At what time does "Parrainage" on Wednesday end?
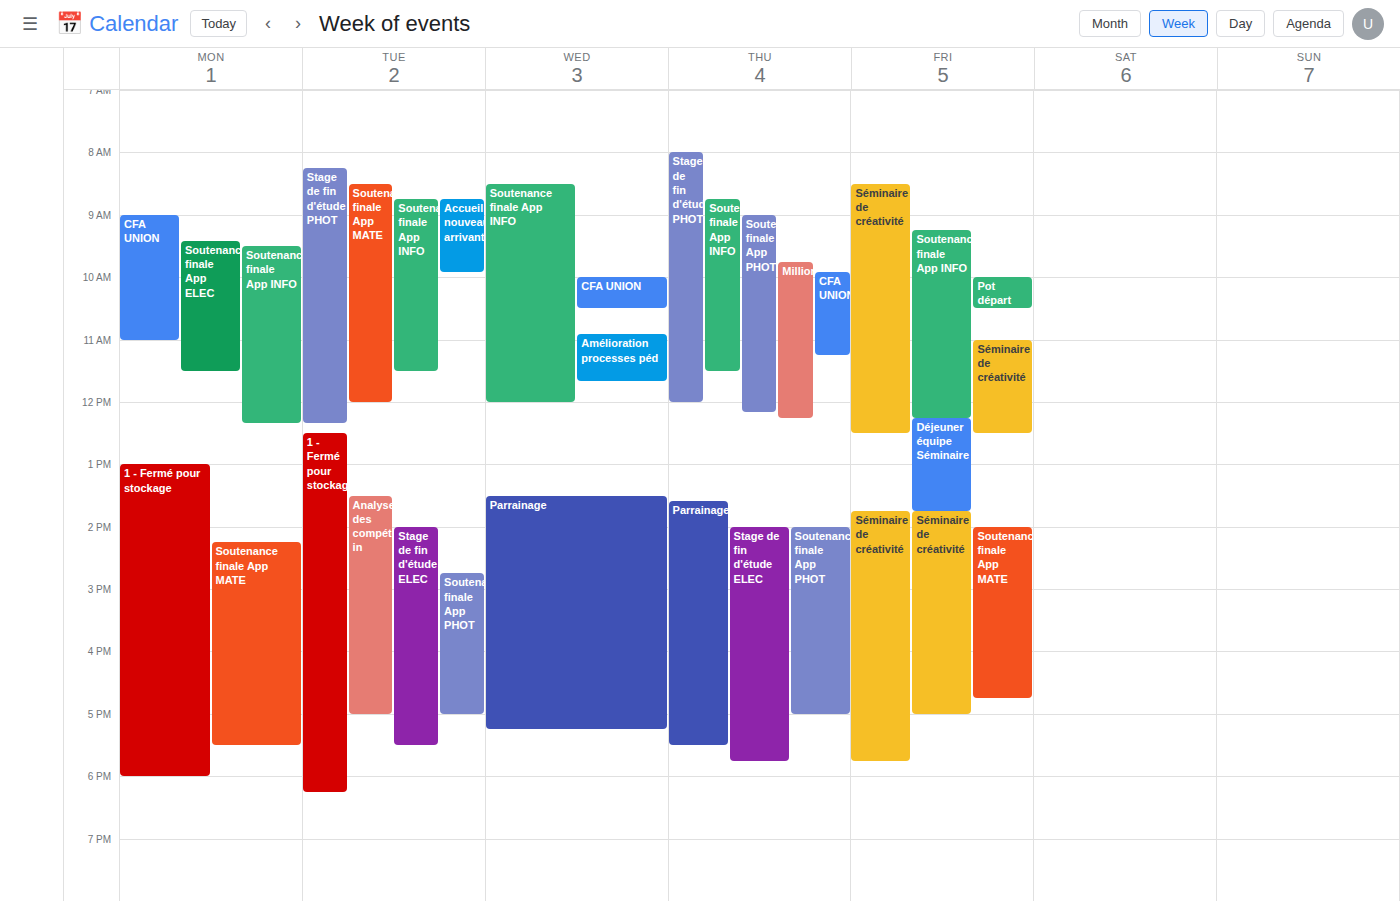
5:15 PM